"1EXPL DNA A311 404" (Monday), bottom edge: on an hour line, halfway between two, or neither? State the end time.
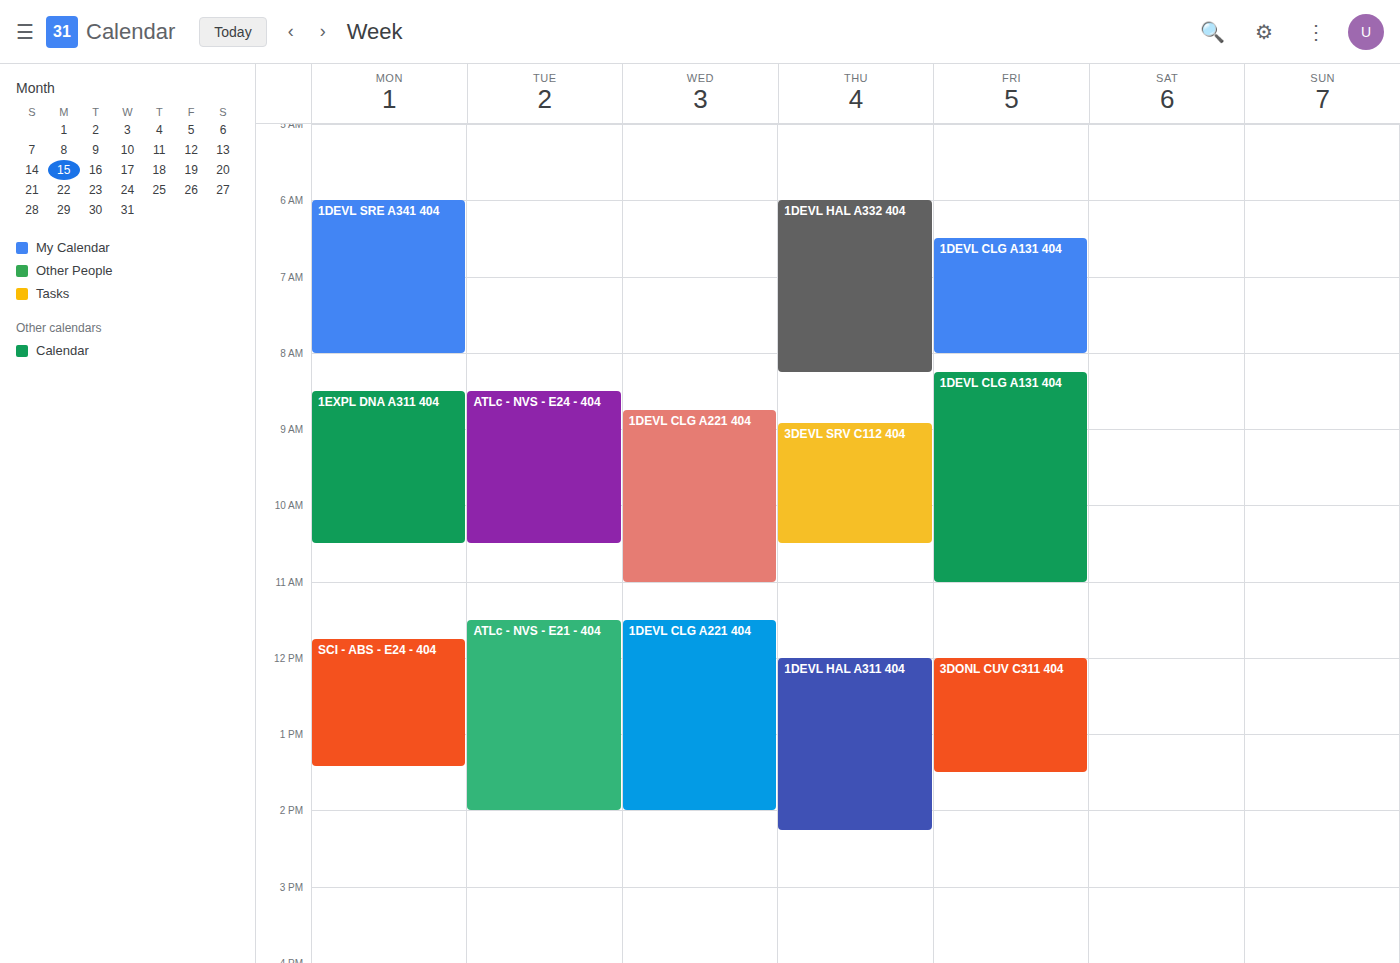
10:30 -- halfway between the 10:00 and 11:00 lines.